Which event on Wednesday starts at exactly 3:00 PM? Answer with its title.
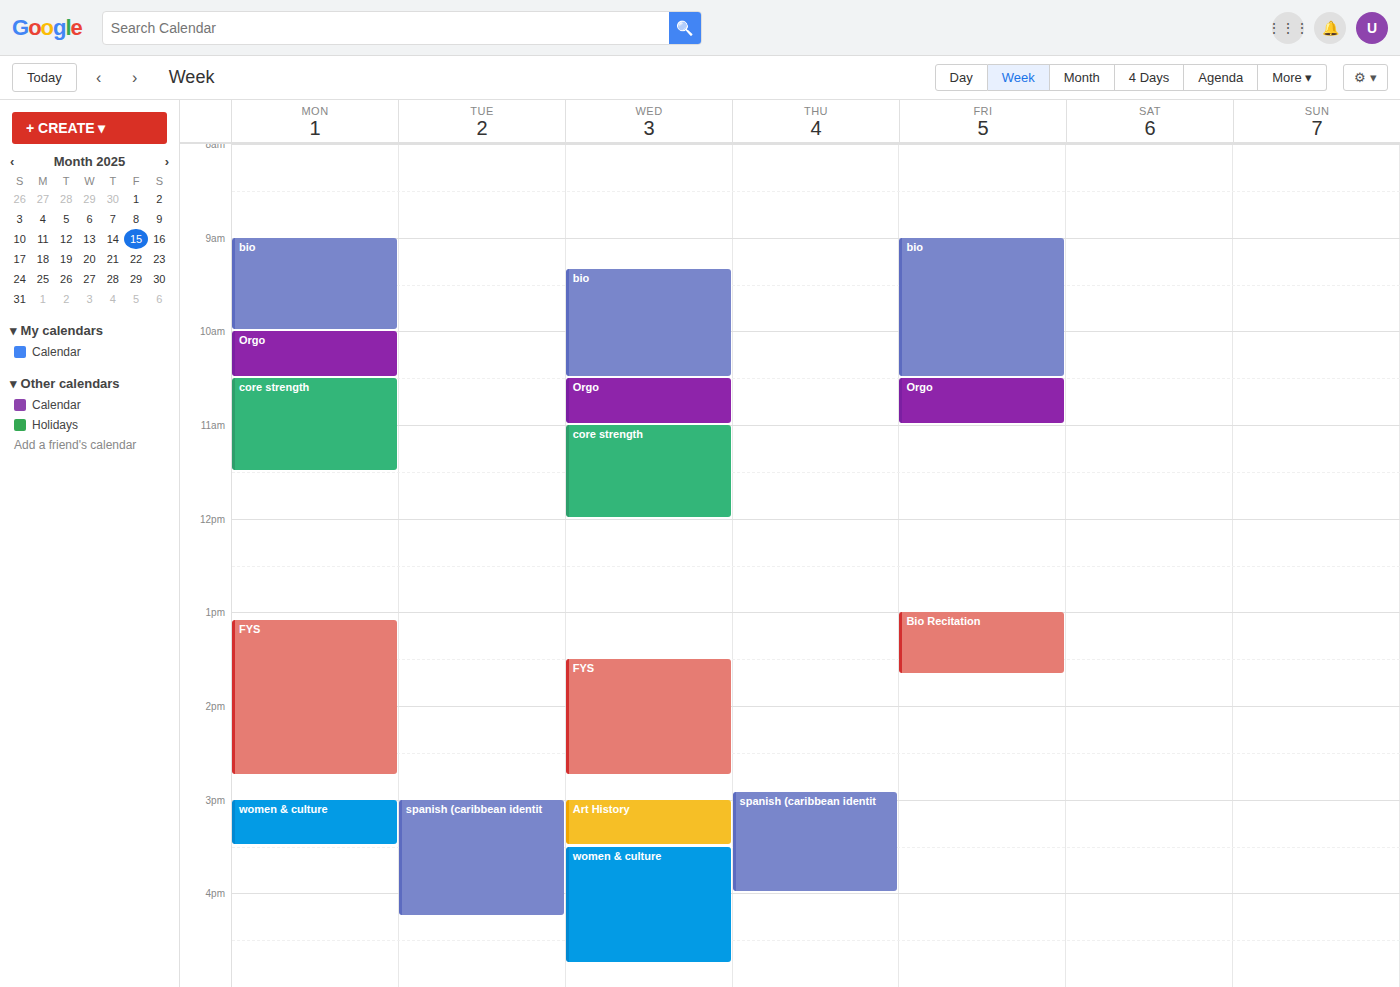
"Art History"